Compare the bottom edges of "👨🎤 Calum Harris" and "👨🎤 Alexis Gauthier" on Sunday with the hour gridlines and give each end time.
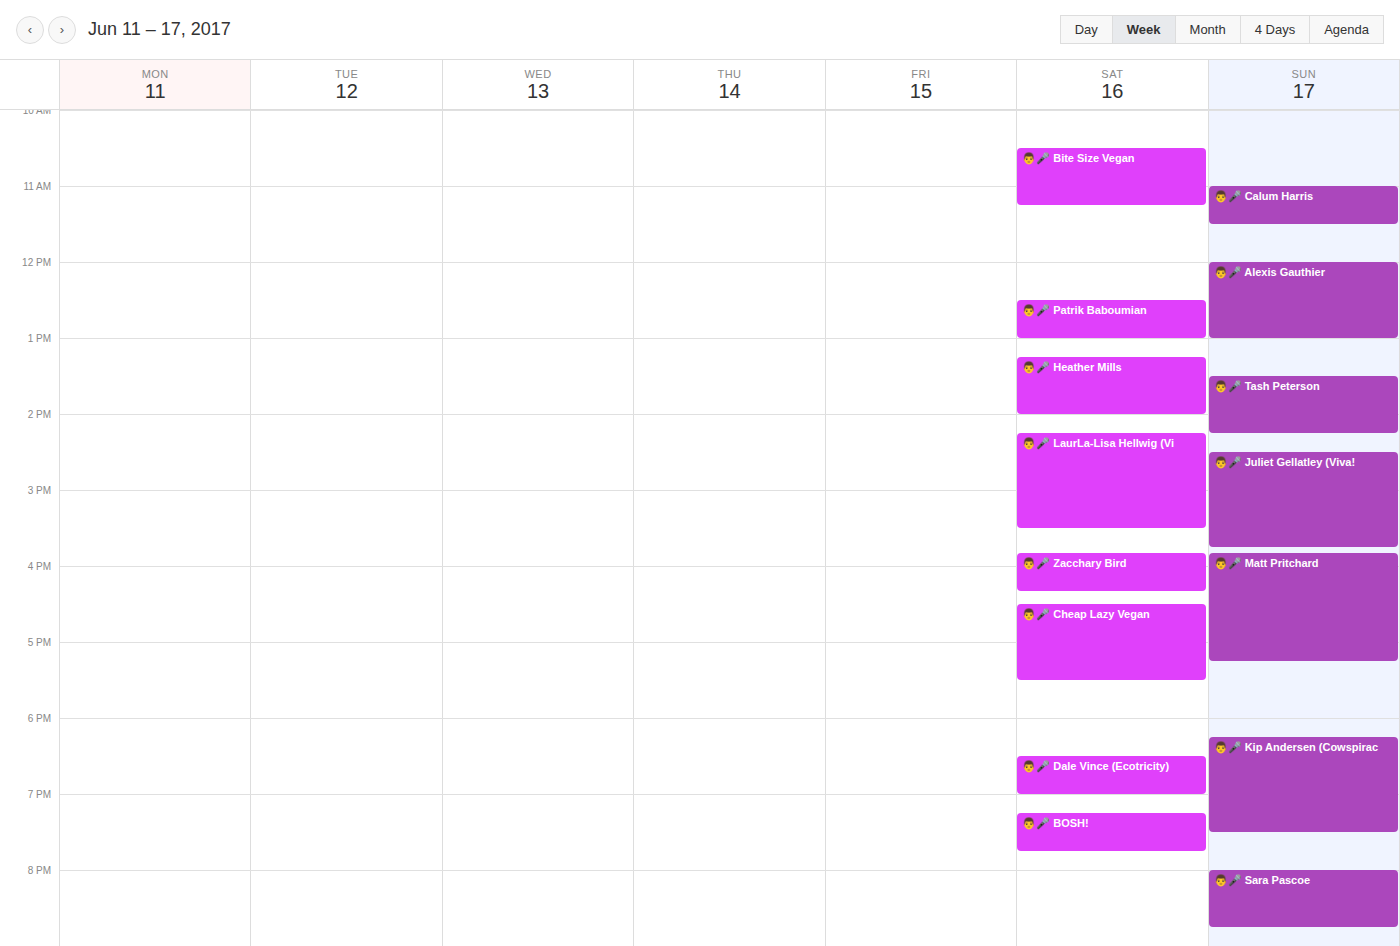
"👨🎤 Calum Harris": 11:30 AM, halfway between the 11 AM and 12 PM lines. "👨🎤 Alexis Gauthier": 1:00 PM, exactly on the 1 PM line.